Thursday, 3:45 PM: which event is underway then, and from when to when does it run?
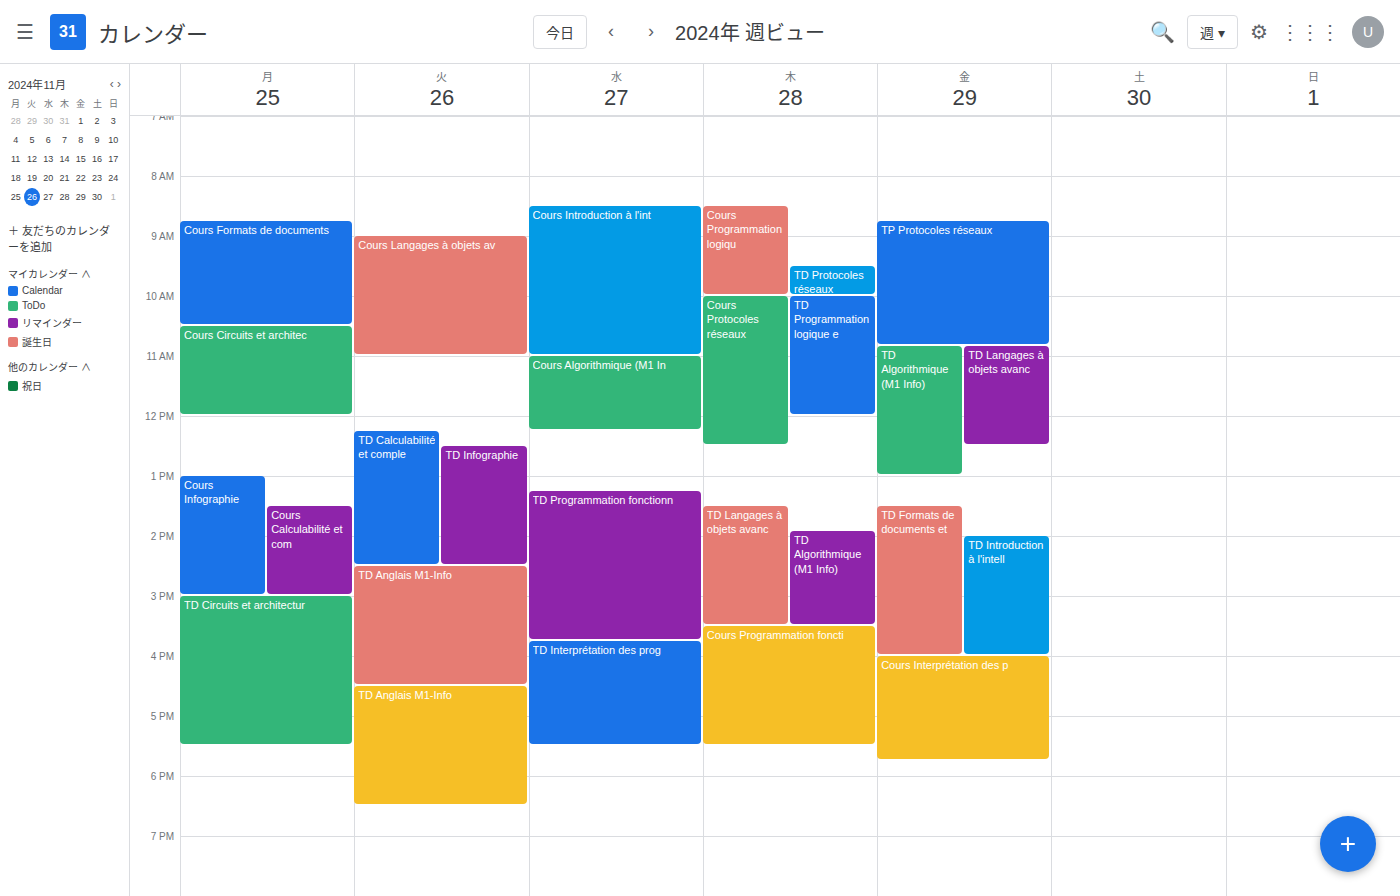
"Cours Programmation foncti", 3:30 PM to 5:30 PM